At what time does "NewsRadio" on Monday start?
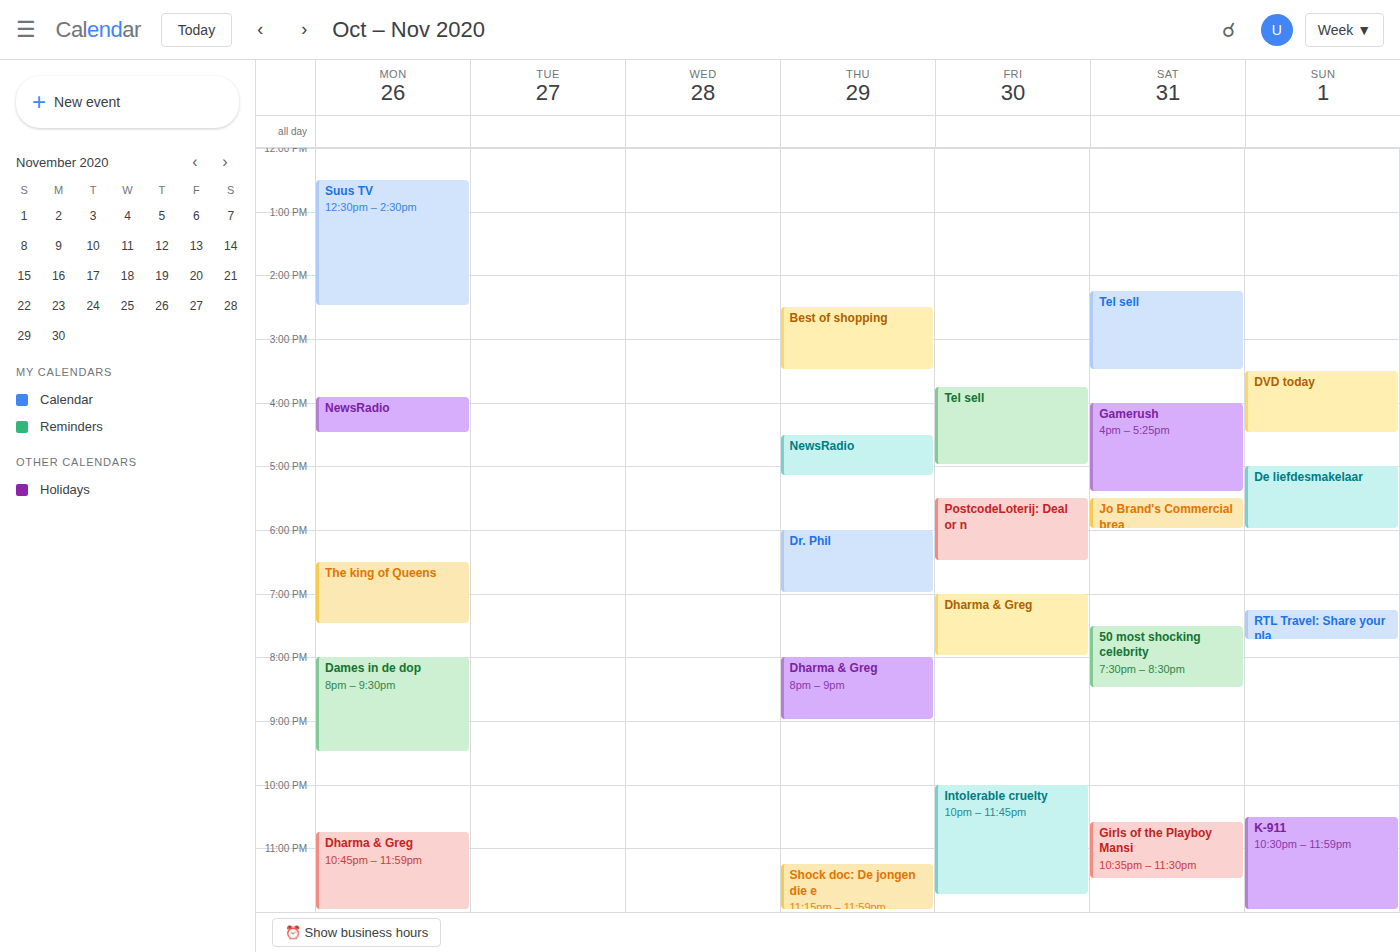
3:55 PM